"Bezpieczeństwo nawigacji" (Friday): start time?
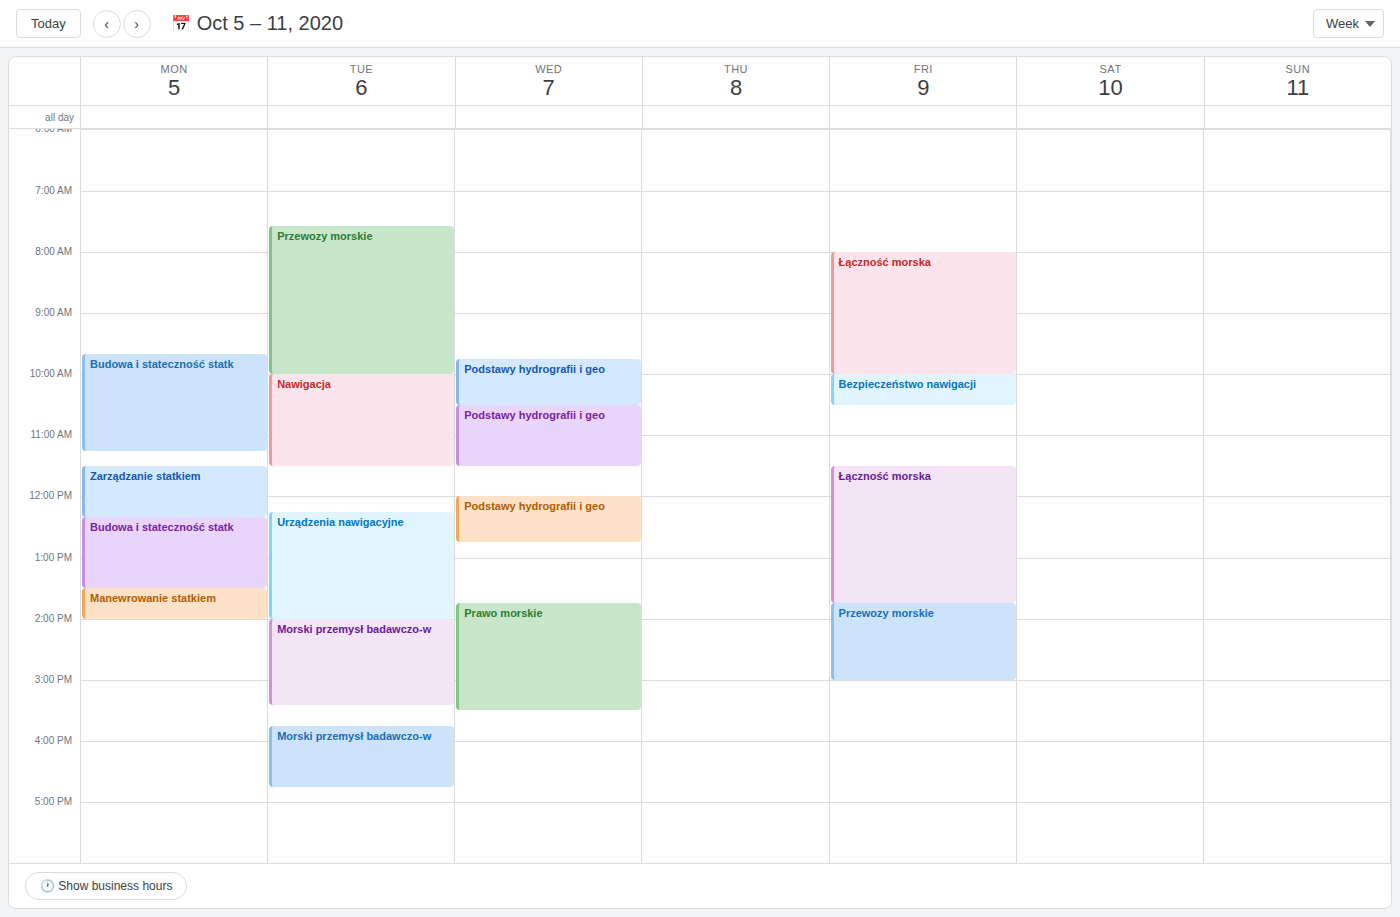
10:00 AM